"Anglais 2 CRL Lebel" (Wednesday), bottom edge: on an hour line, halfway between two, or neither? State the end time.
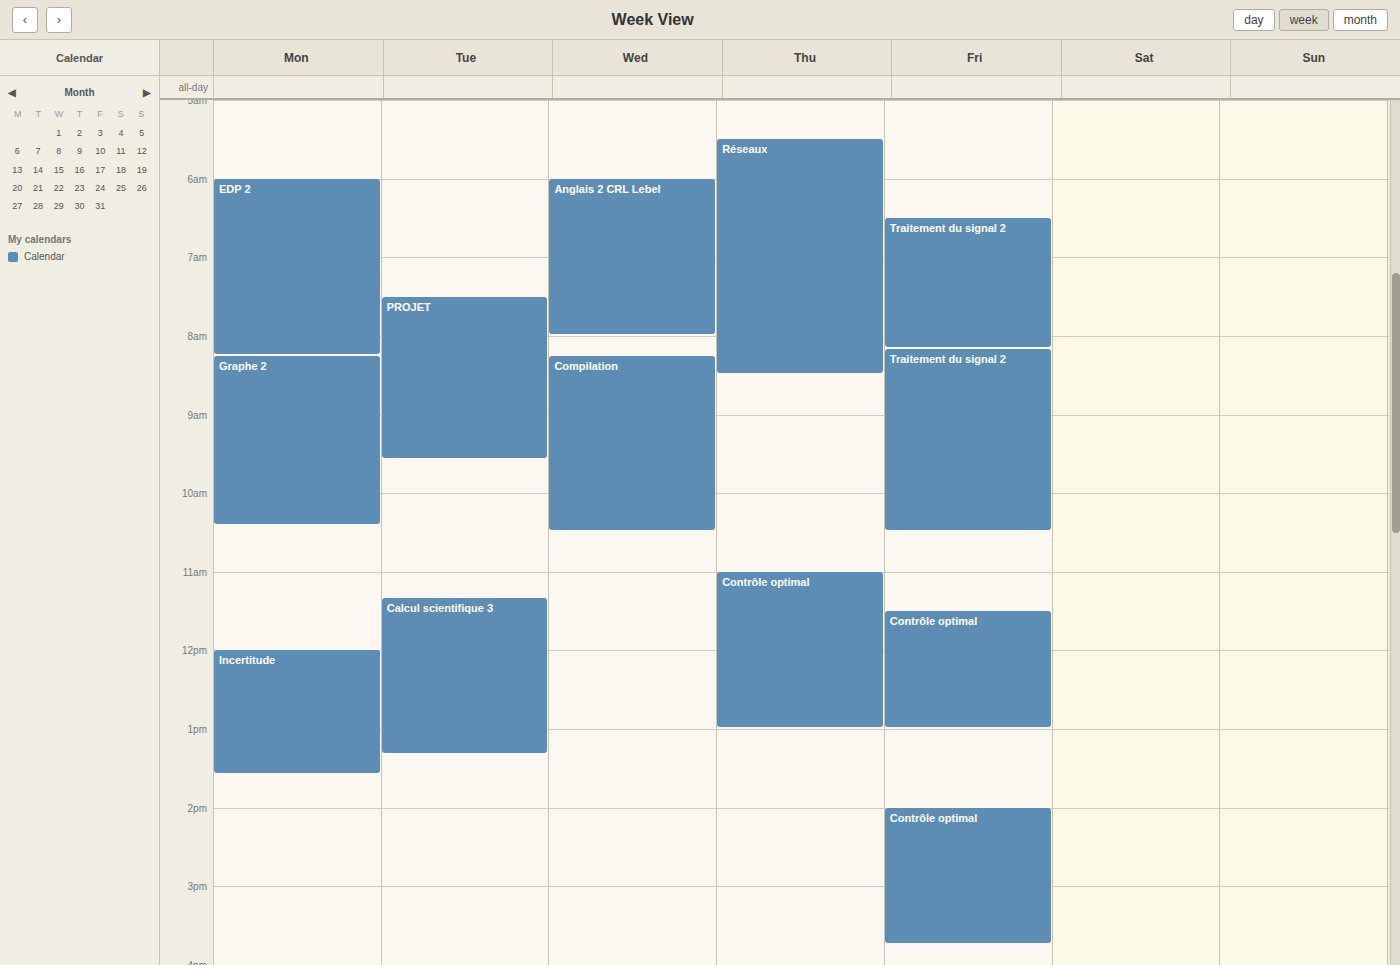
8:00 AM -- exactly on the 8 AM line.